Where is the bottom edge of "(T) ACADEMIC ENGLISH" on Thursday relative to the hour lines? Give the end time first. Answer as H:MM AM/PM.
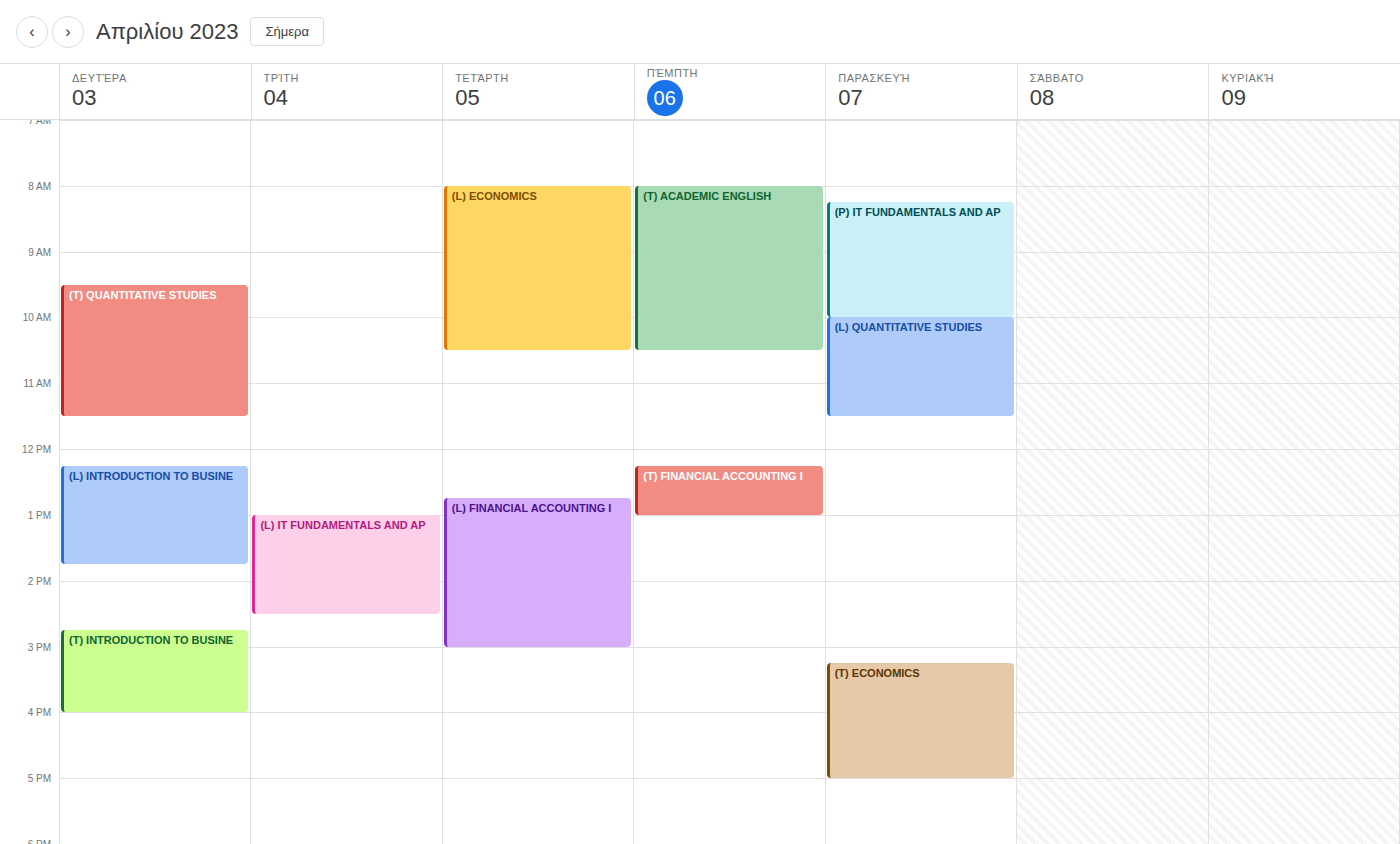
10:30 AM -- halfway between the 10 AM and 11 AM lines.